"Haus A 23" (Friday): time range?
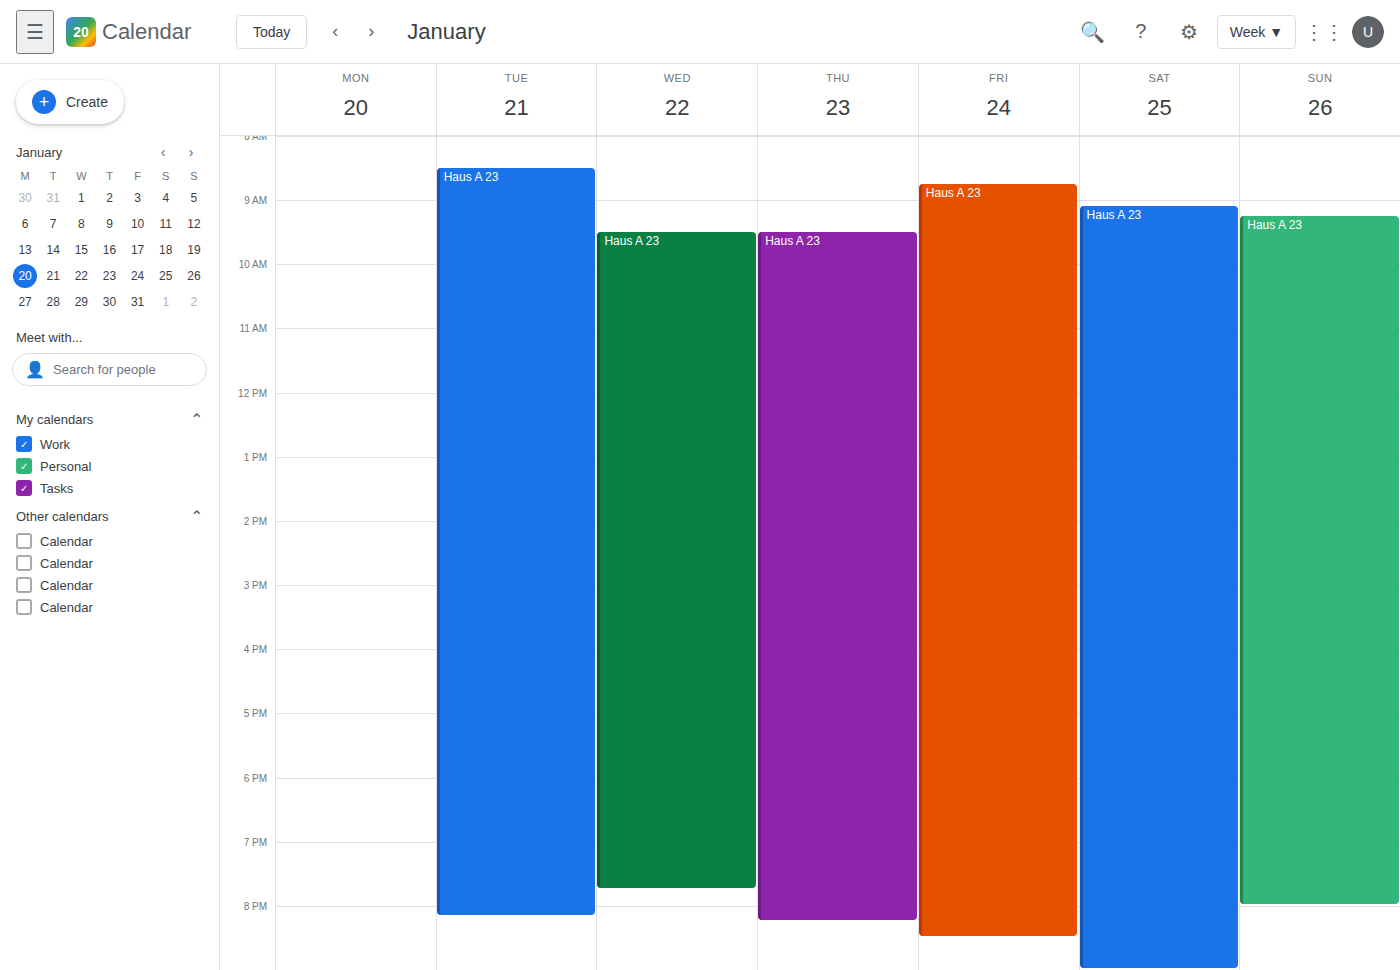
8:45 AM to 8:30 PM